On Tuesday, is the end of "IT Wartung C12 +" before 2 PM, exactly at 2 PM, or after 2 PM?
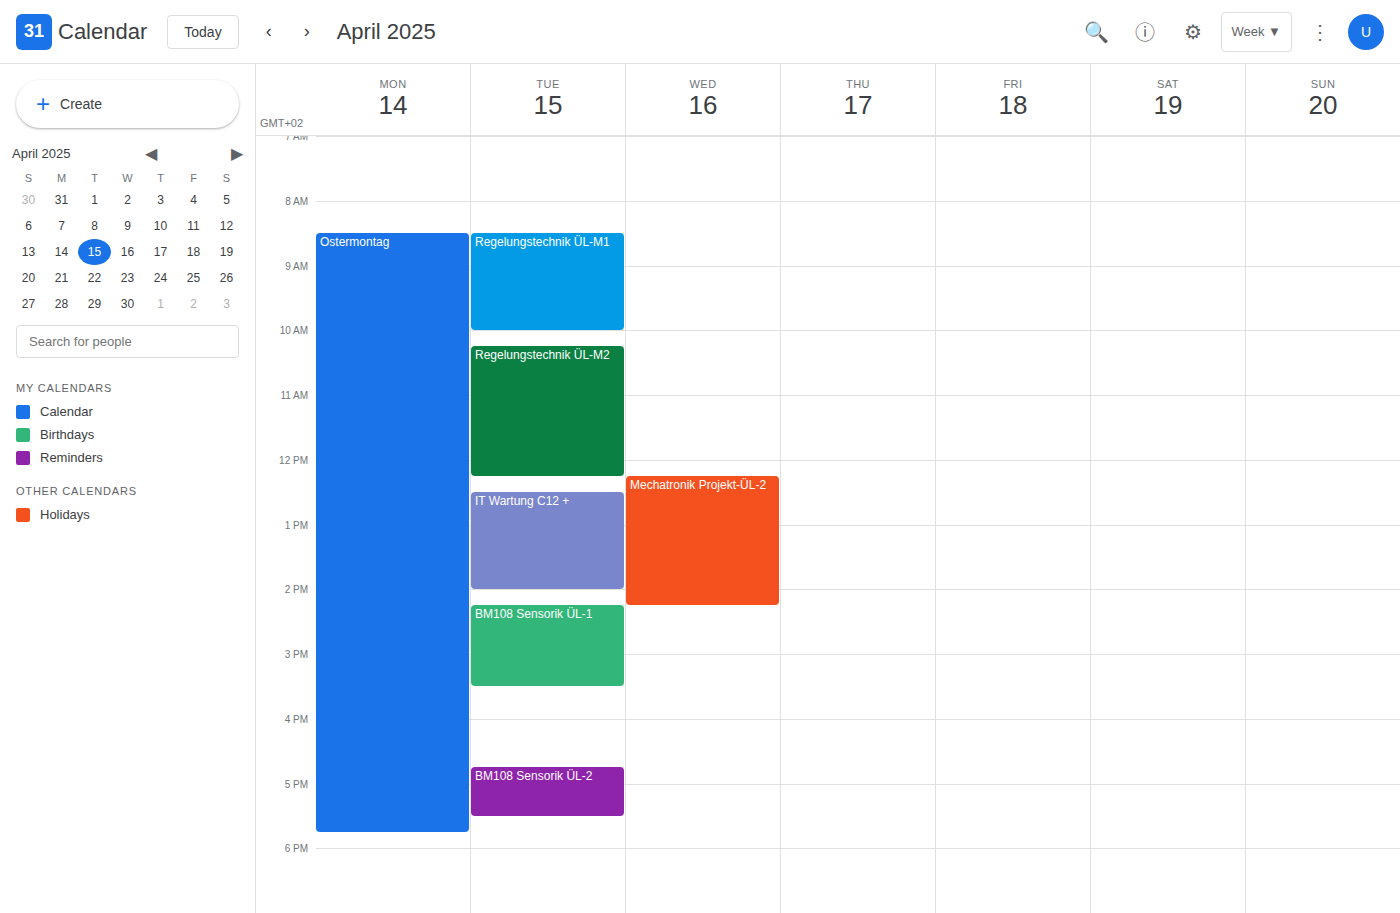
2:00 PM -- exactly at 2 PM, on the 2 PM line.